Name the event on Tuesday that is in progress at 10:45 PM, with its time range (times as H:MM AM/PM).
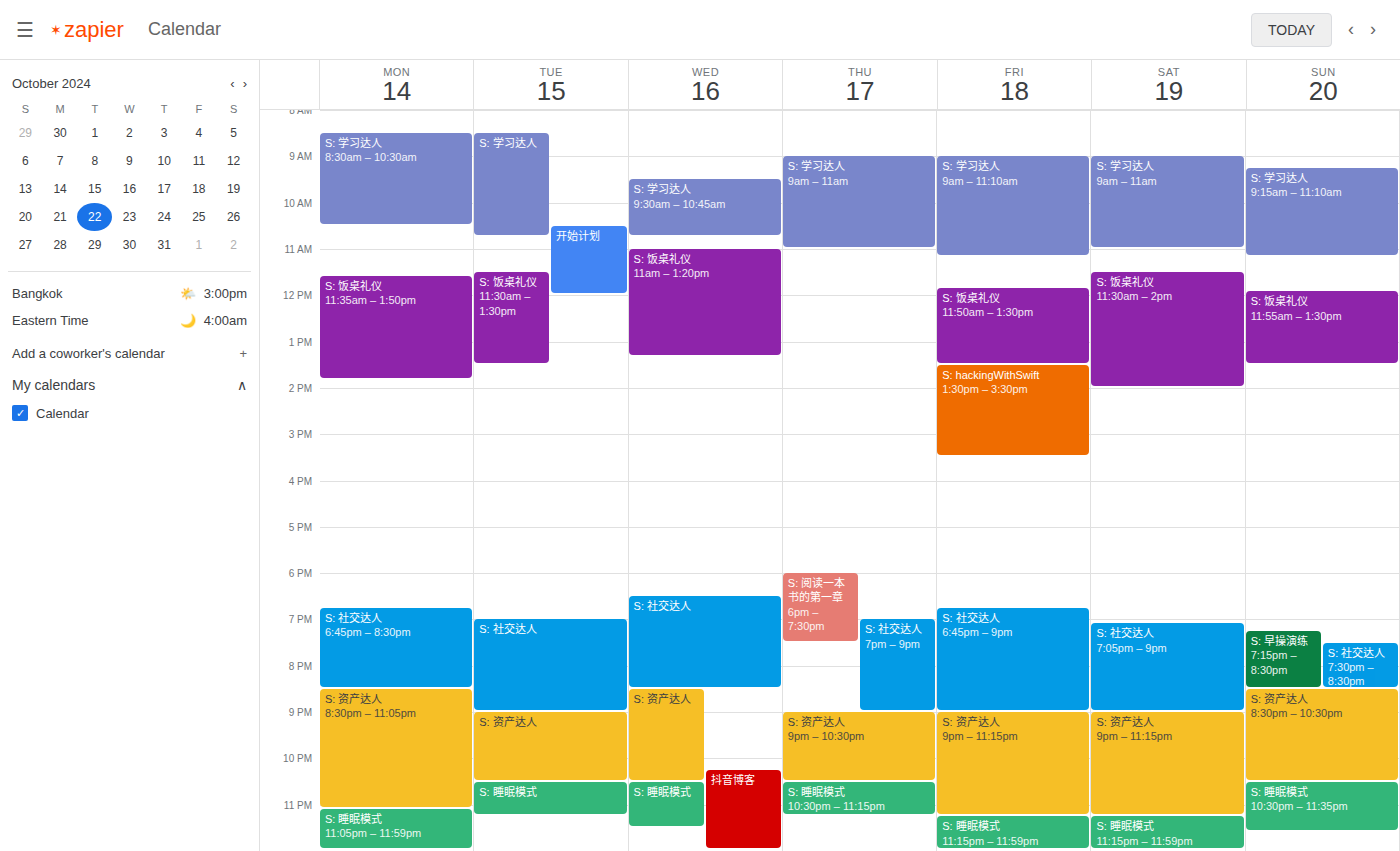
"S: 睡眠模式", 10:30 PM to 11:15 PM